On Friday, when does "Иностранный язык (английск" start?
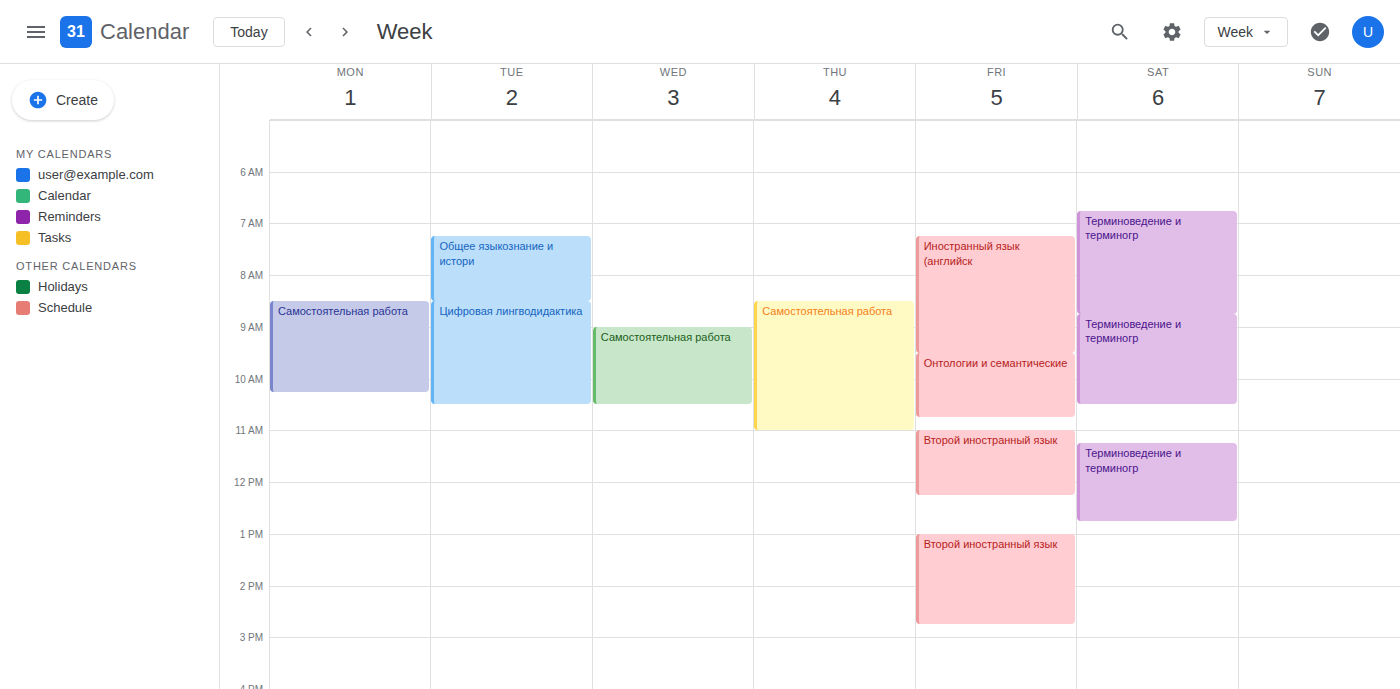
7:15 AM